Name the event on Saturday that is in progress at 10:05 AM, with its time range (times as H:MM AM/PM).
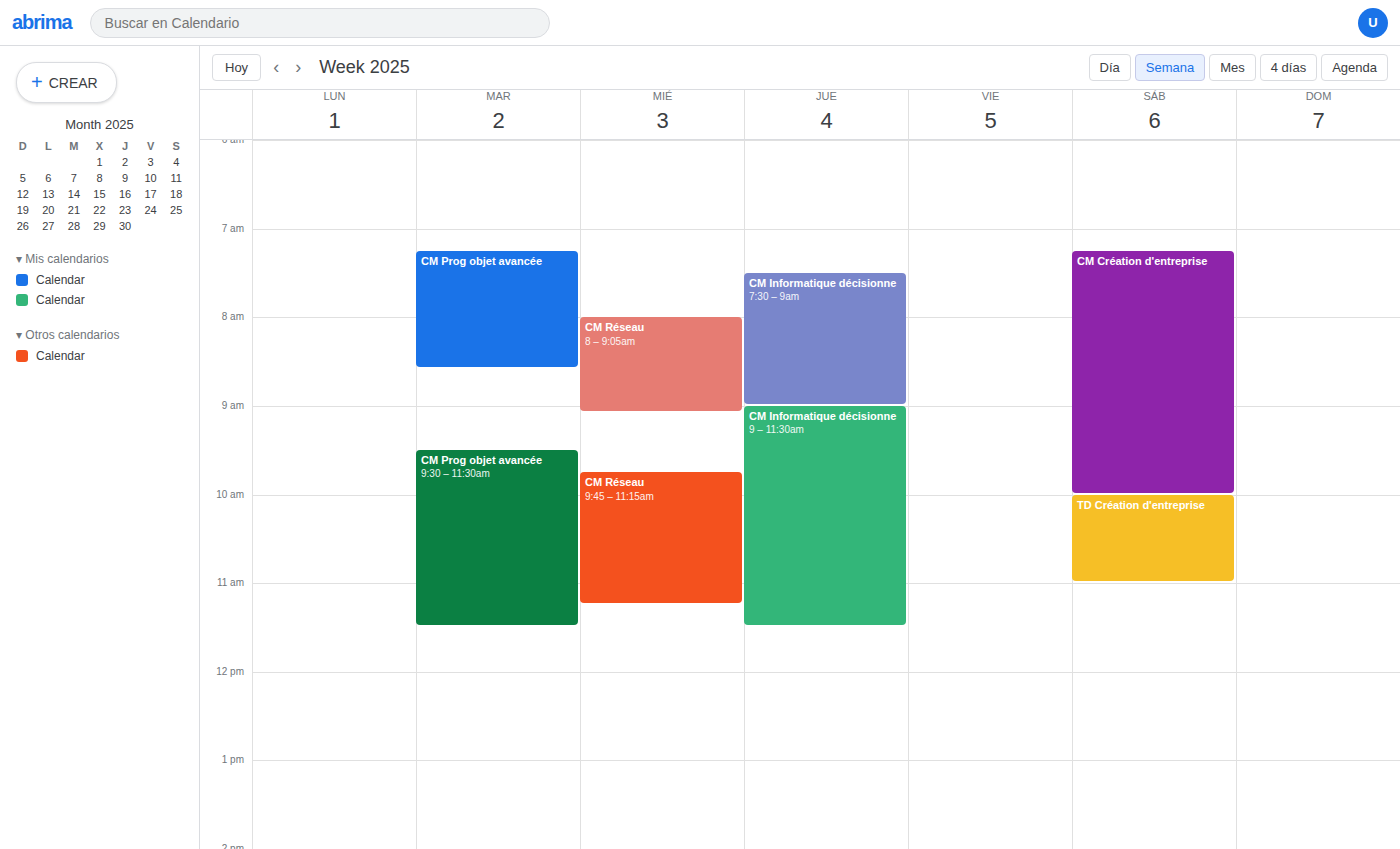
"TD Création d'entreprise", 10:00 AM to 11:00 AM